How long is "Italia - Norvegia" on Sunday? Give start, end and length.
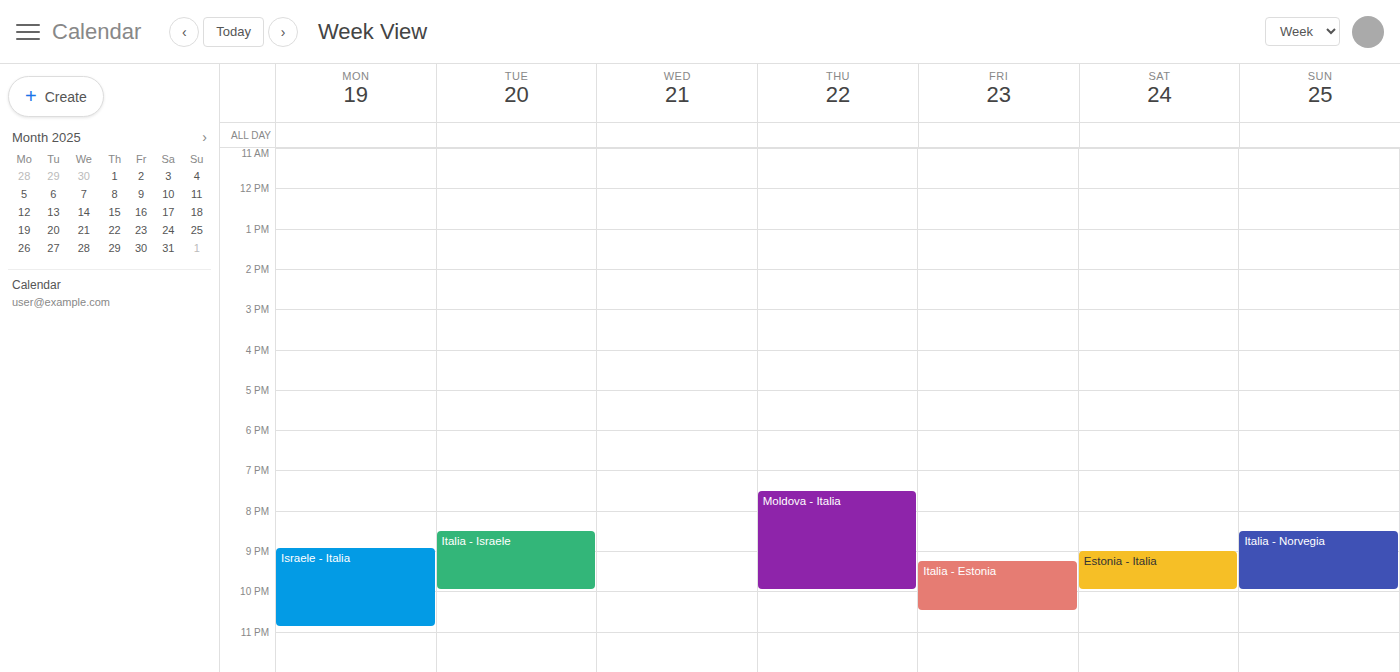
8:30 PM to 10:00 PM, 1 hour 30 minutes